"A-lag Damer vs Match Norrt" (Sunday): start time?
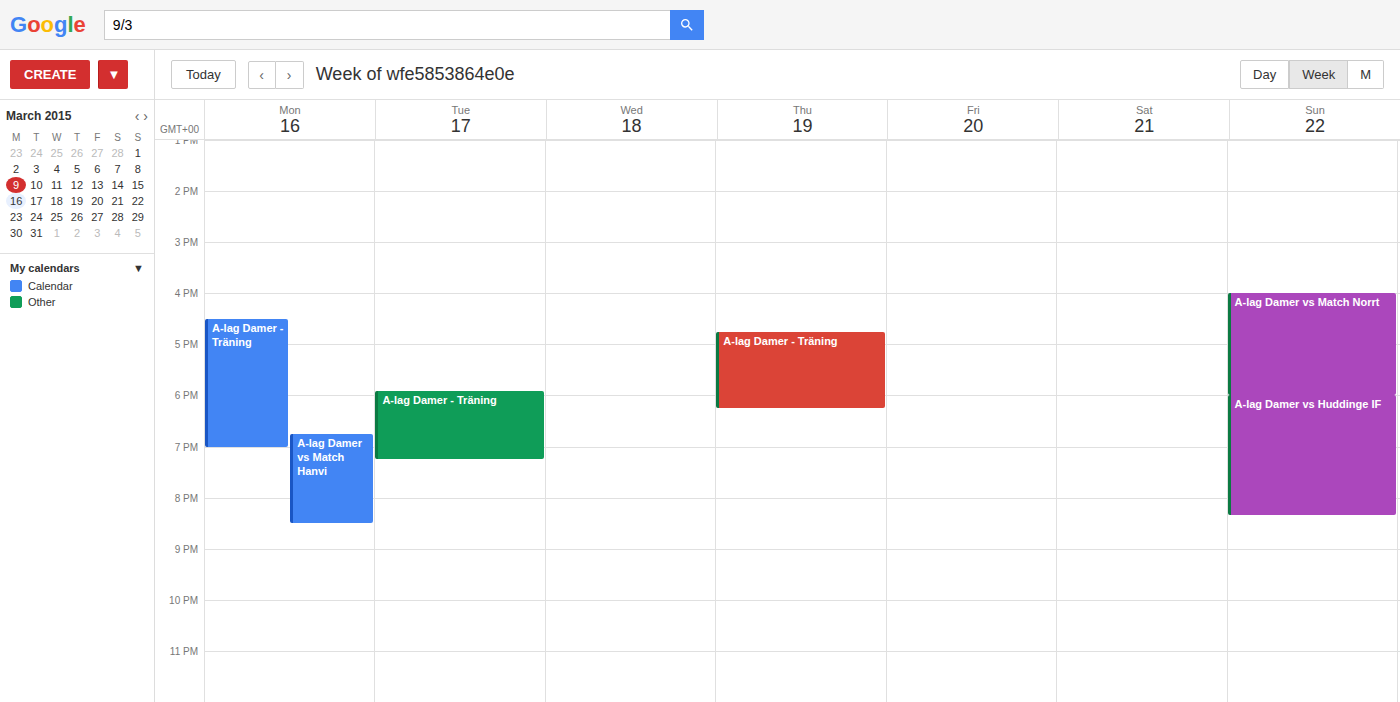
4:00 PM